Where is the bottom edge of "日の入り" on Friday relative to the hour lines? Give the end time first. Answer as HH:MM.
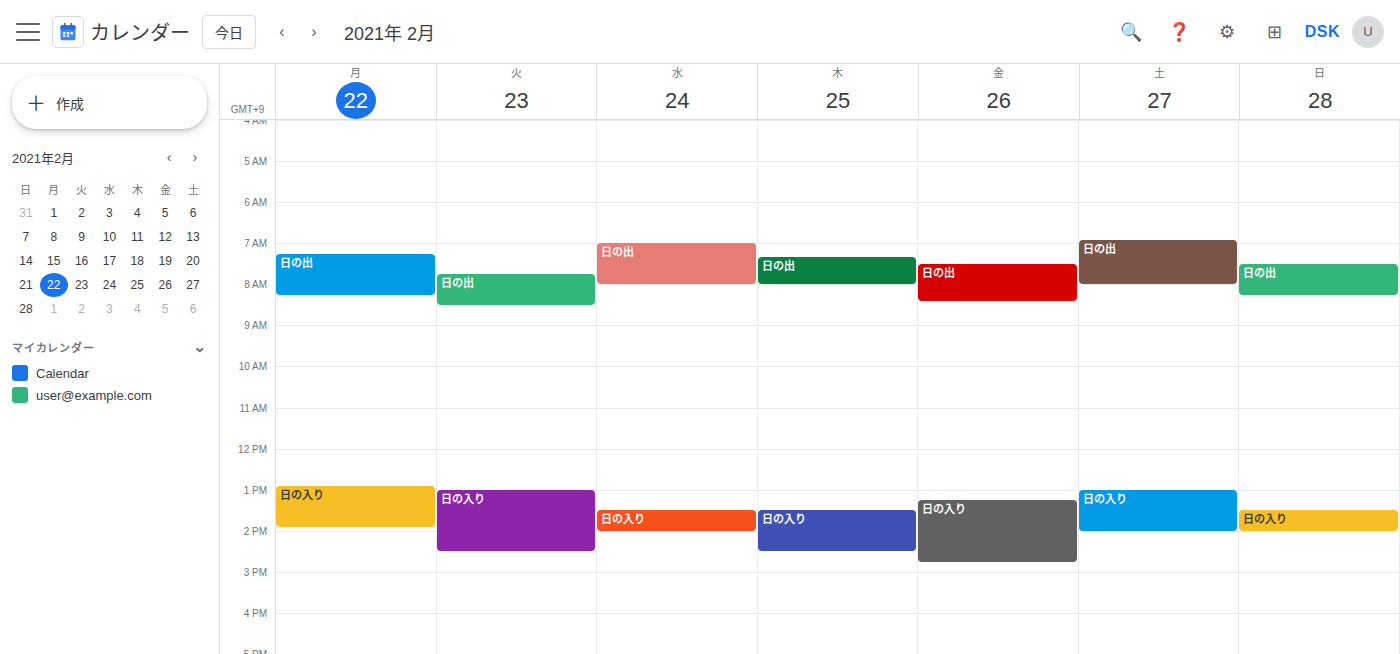
14:45 -- neither: three quarters of the way from the 14:00 line to the 15:00 line.